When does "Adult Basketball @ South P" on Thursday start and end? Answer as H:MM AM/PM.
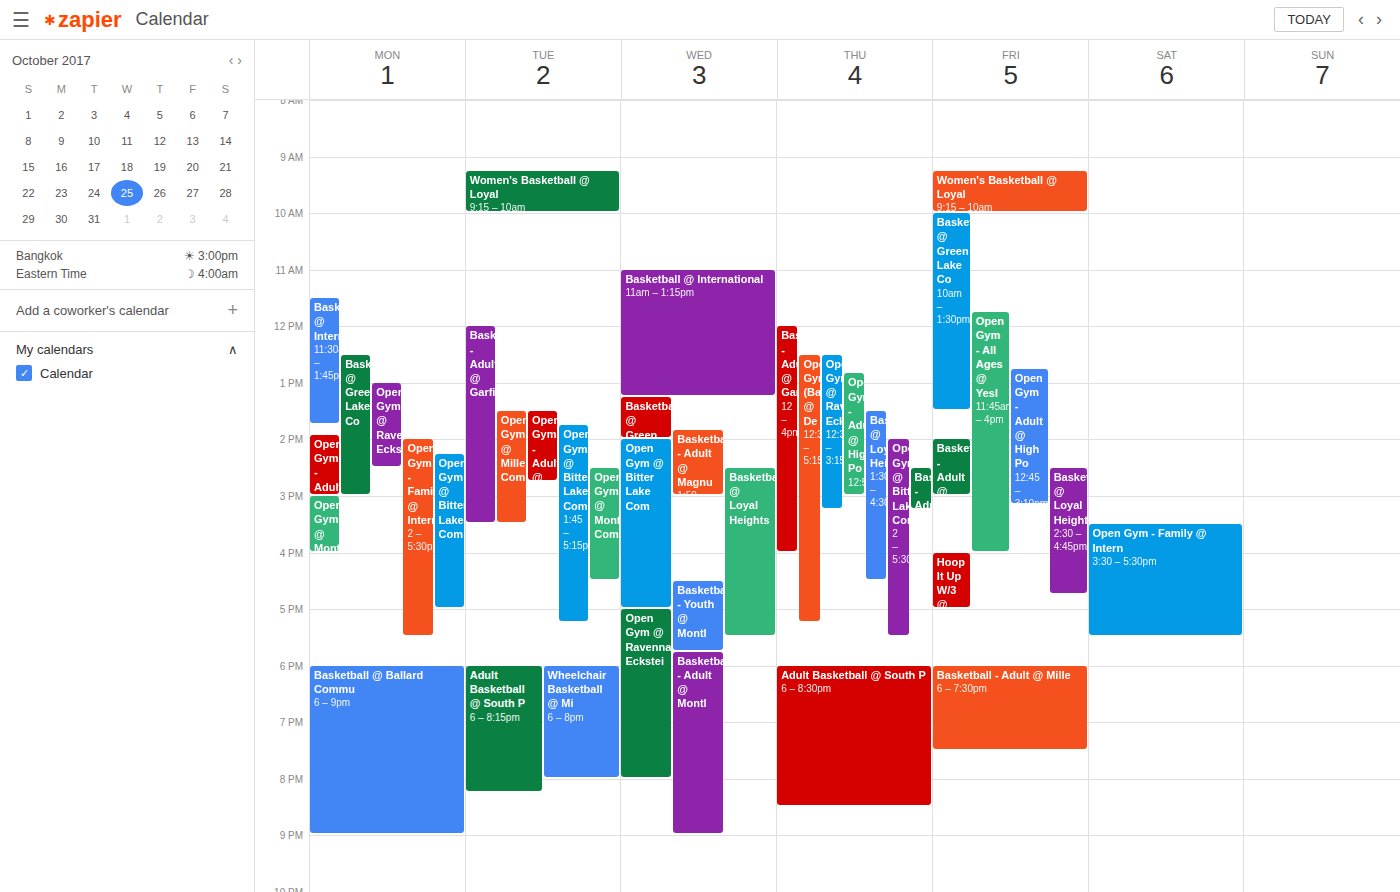
6:00 PM to 8:30 PM